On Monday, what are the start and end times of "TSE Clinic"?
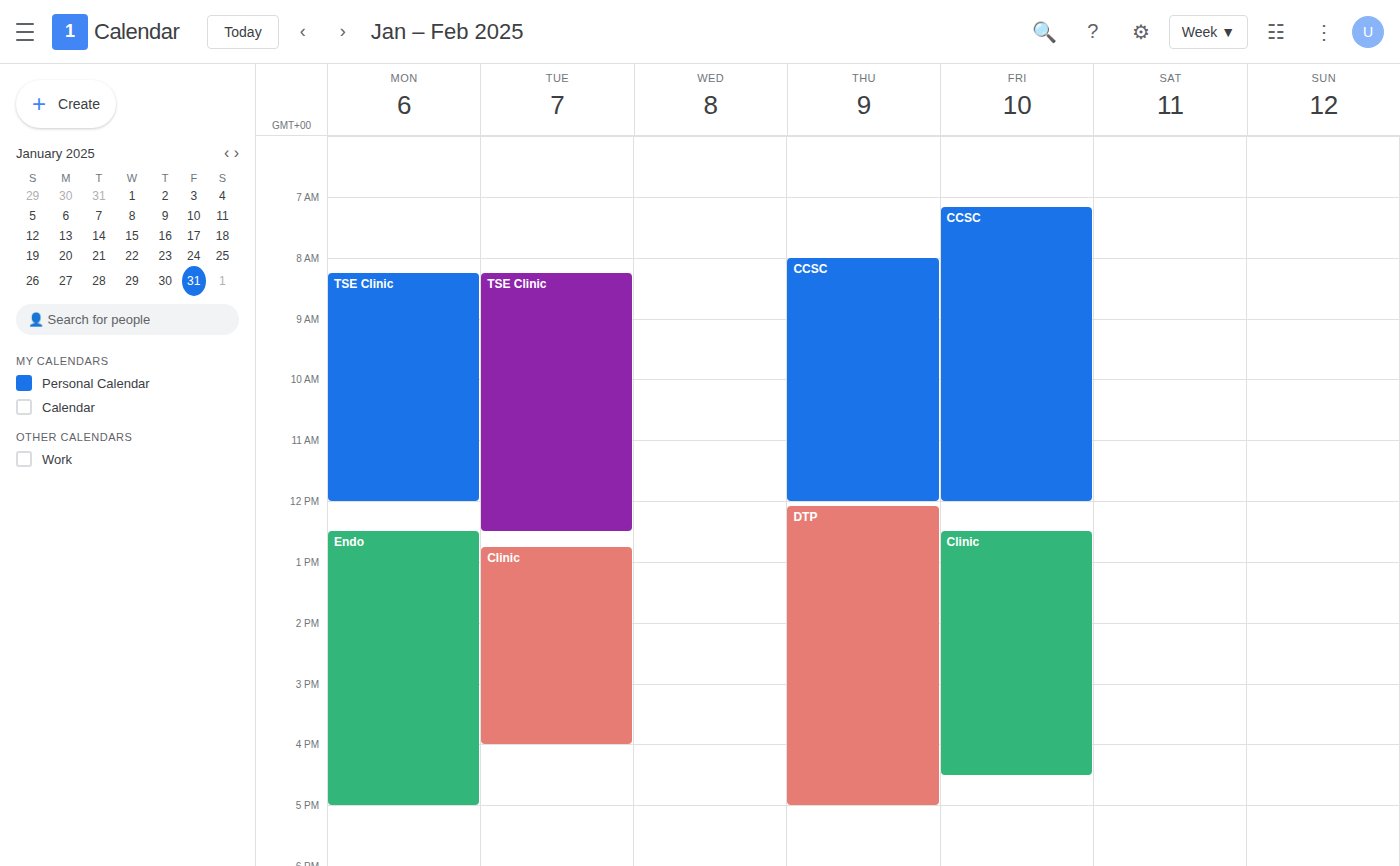
8:15 AM to 12:00 PM